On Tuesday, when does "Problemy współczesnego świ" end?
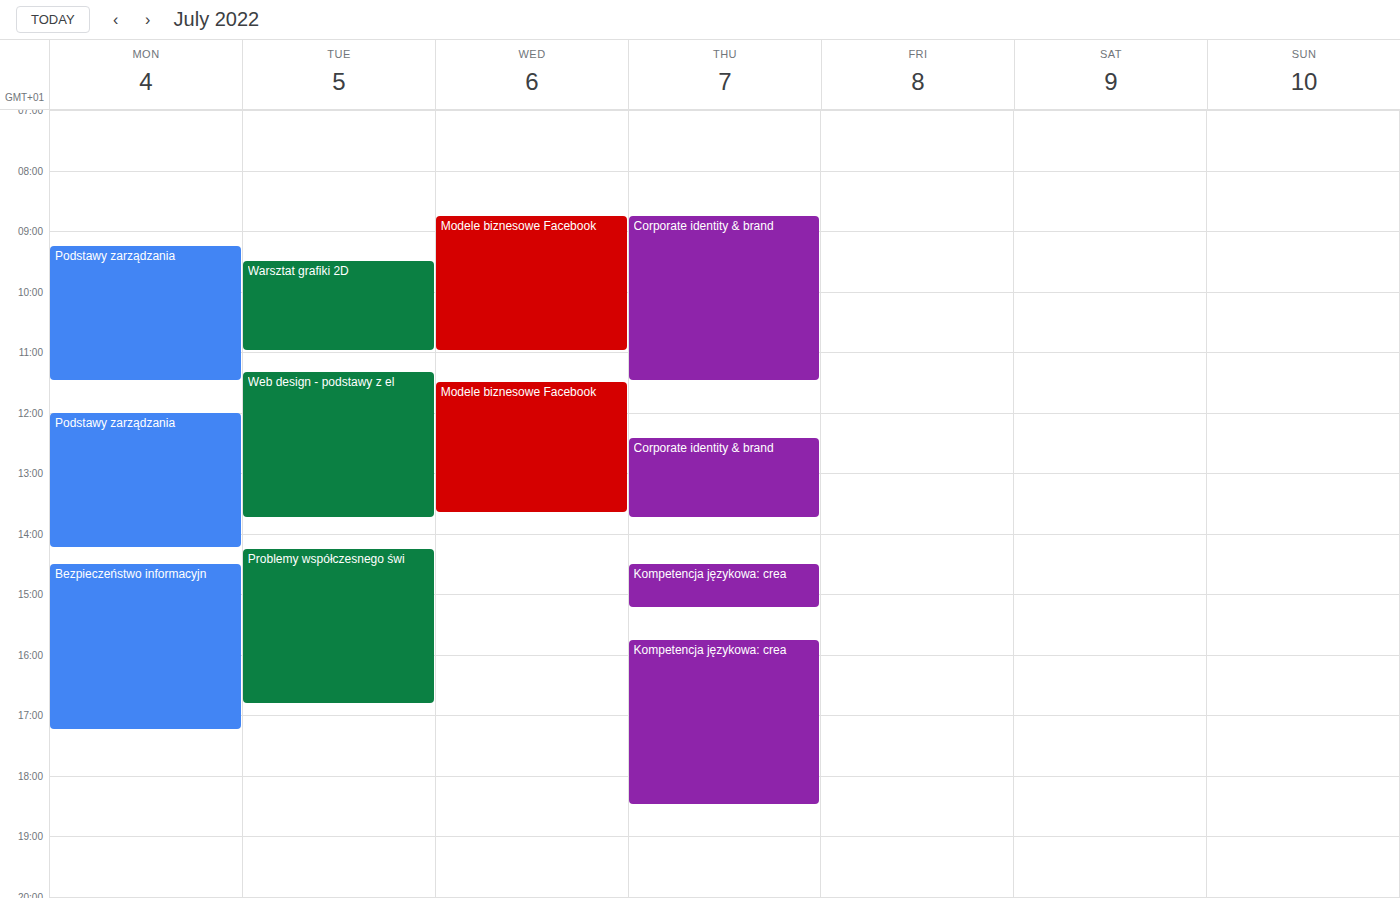
4:50 PM